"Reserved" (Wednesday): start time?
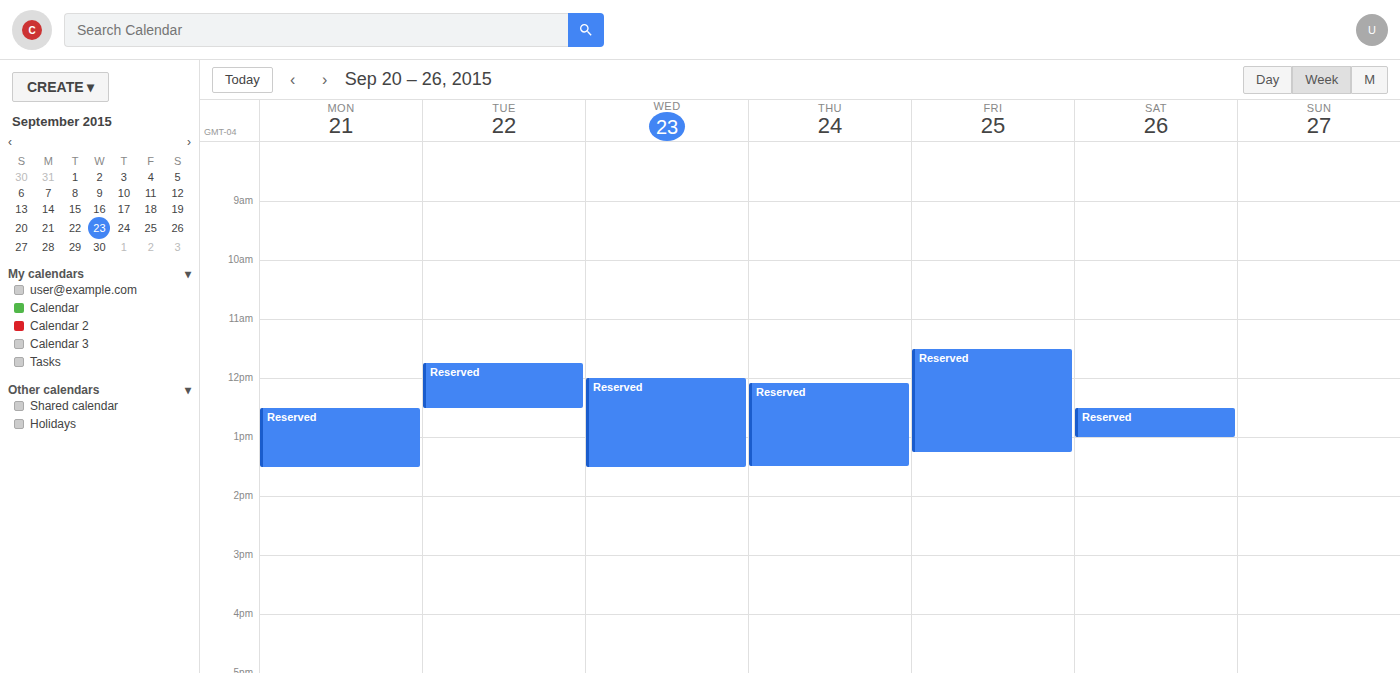
12:00 PM